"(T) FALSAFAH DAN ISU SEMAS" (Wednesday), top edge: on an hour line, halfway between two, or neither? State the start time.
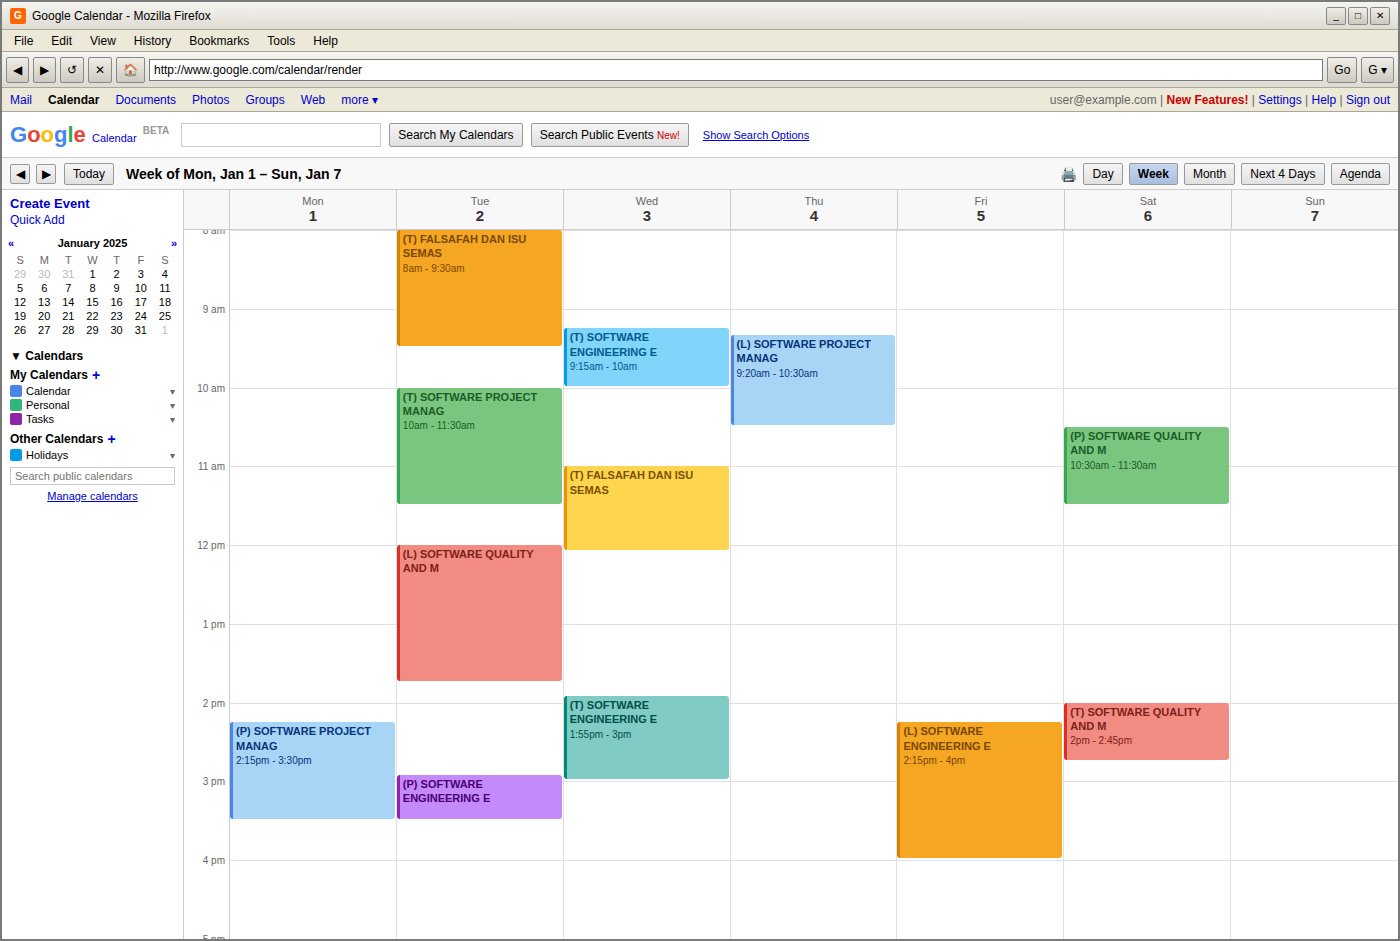
11:00 AM -- exactly on the 11 AM line.